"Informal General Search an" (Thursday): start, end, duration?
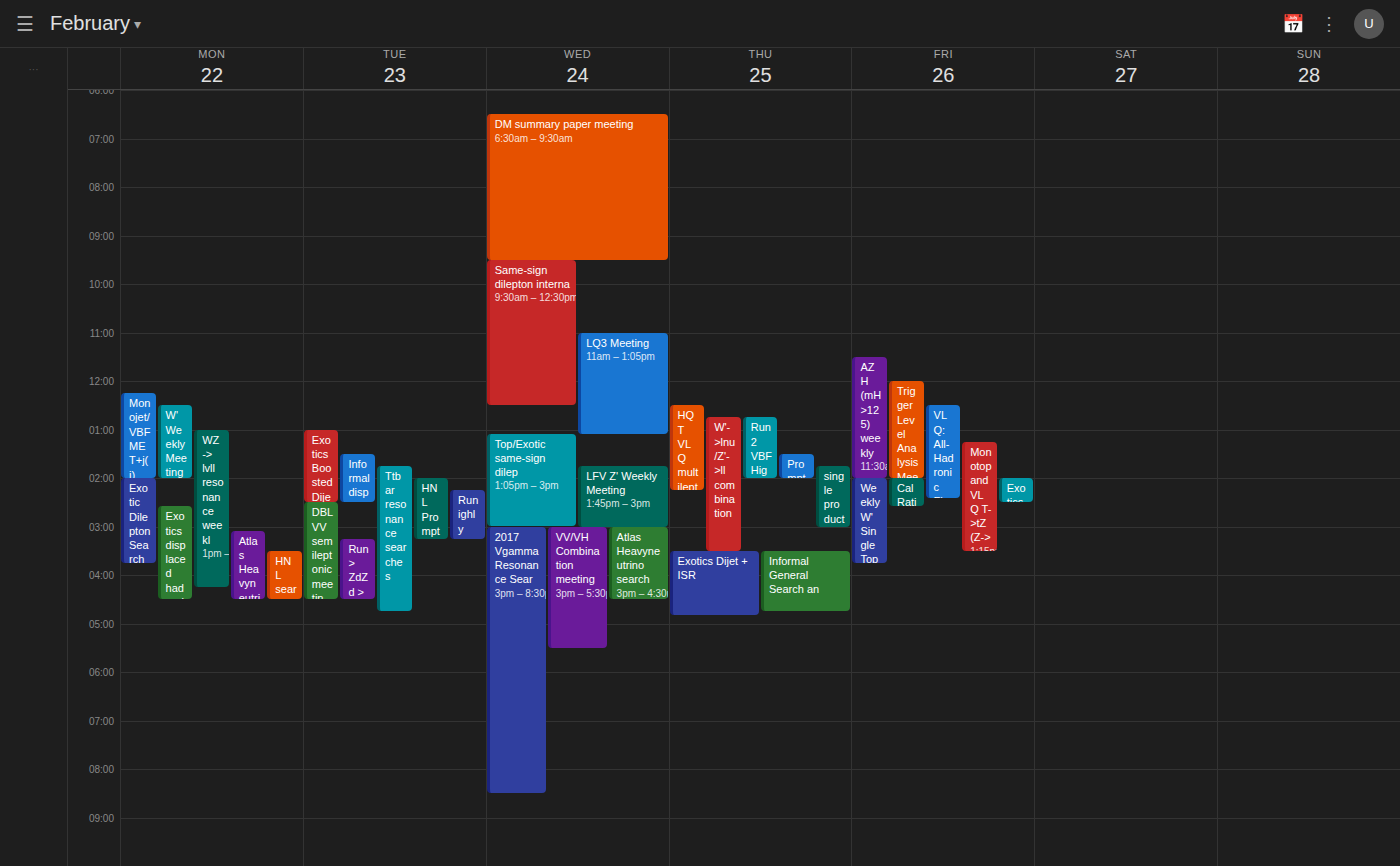
15:30 to 16:45, 1 hour 15 minutes